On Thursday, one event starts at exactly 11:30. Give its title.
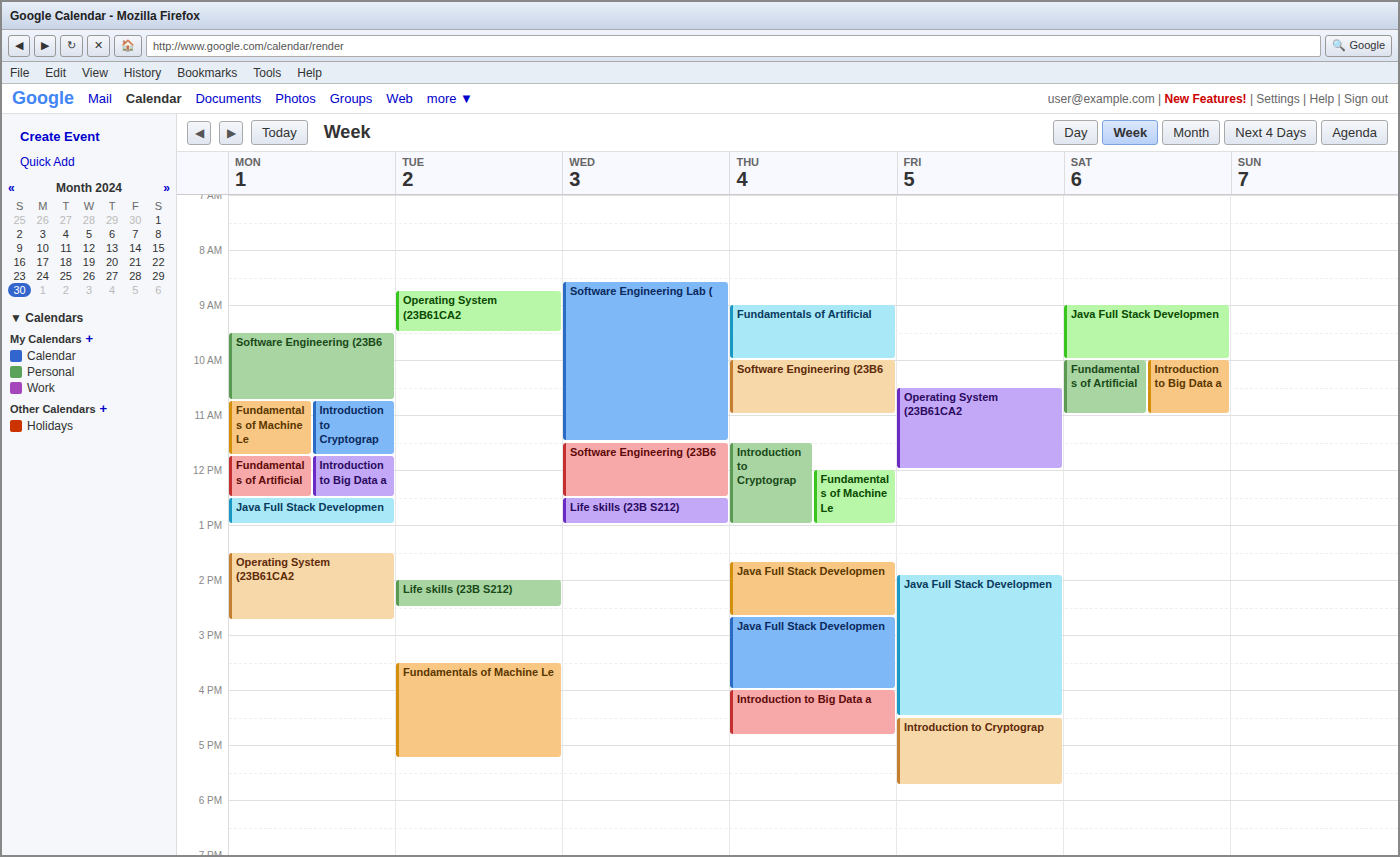
"Introduction to Cryptograp"